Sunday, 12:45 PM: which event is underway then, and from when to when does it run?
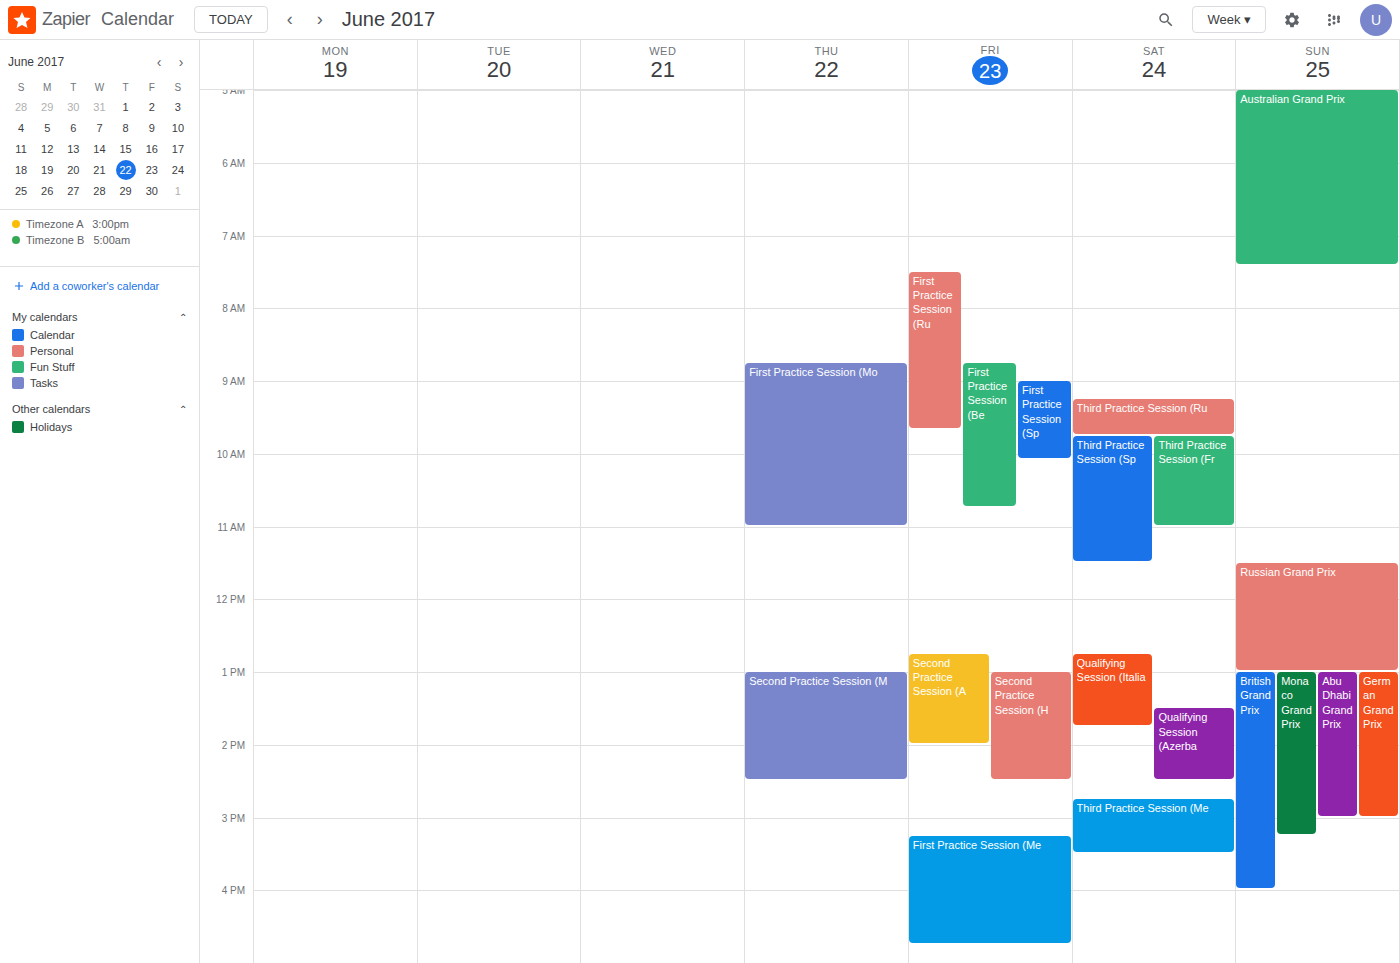
"Russian Grand Prix", 11:30 AM to 1:00 PM